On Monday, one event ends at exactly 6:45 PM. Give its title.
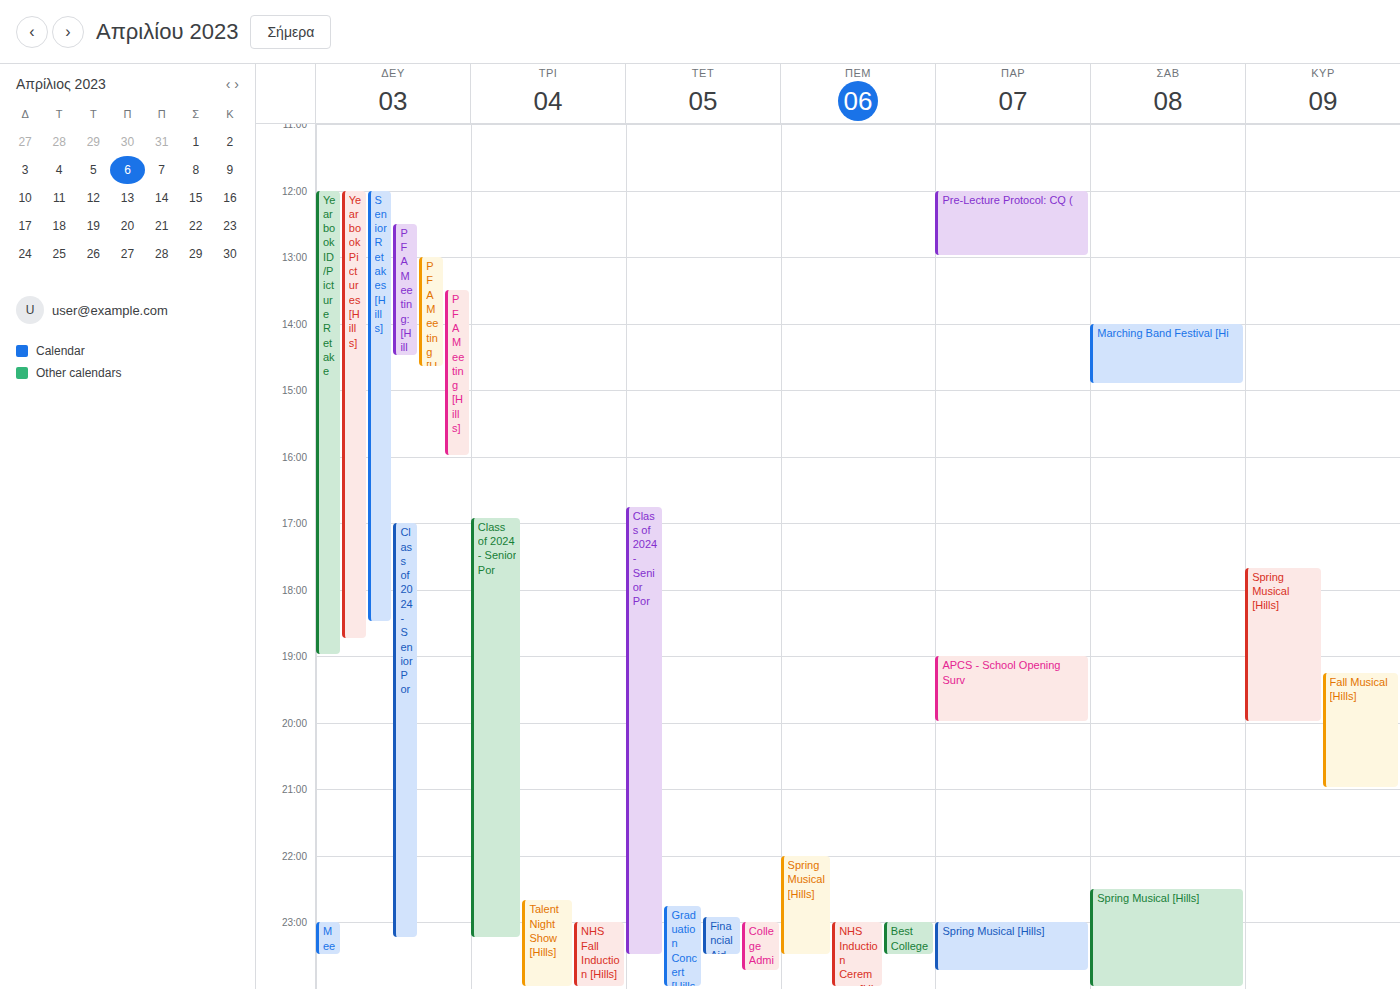
"Yearbook Pictures [Hills]"